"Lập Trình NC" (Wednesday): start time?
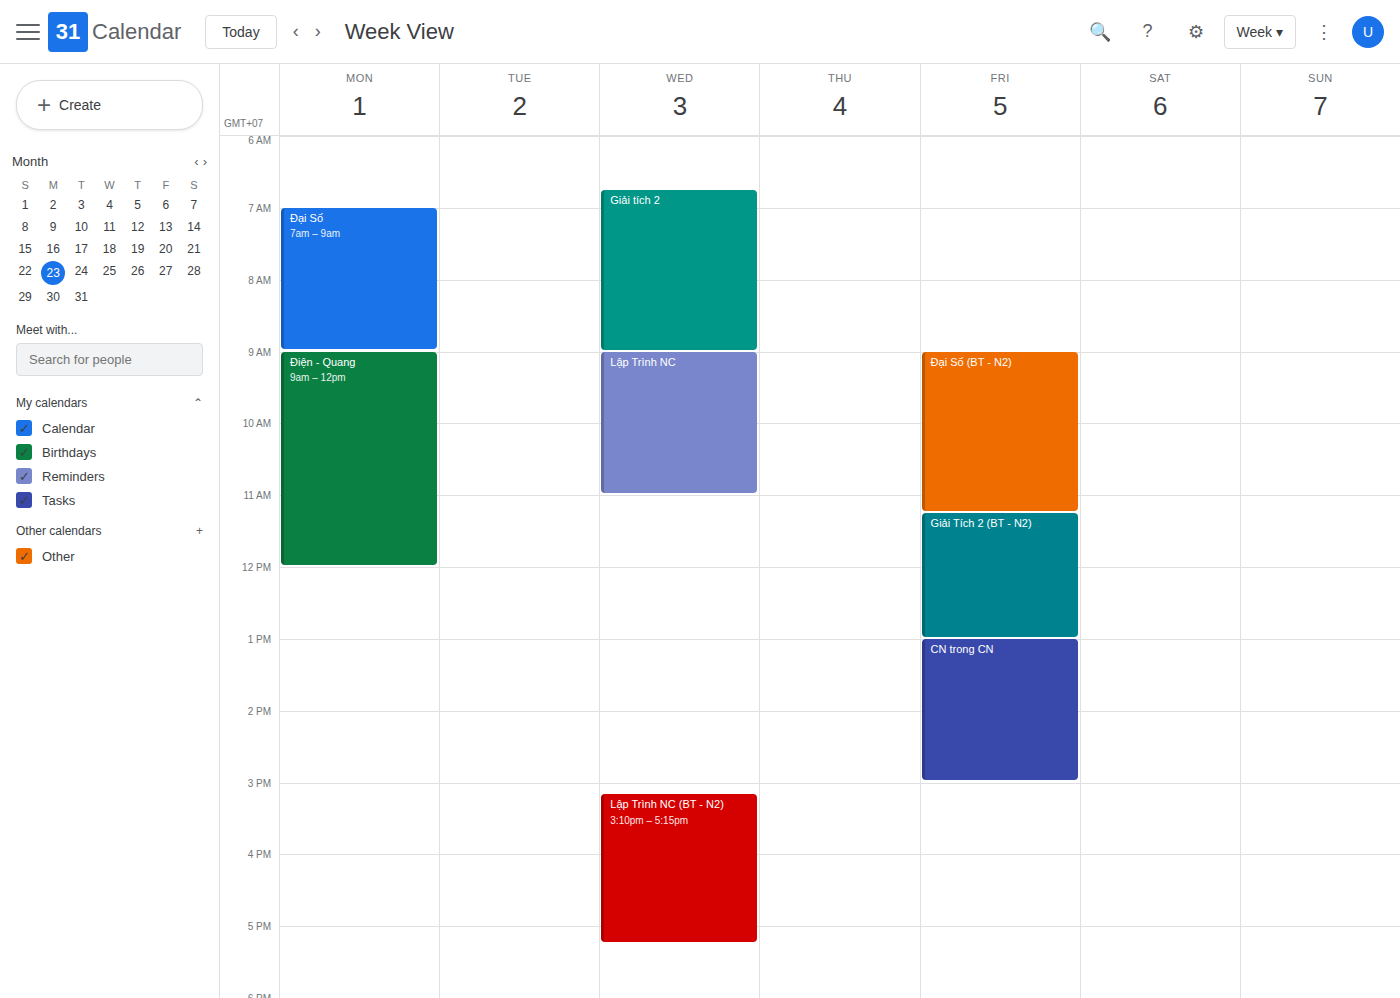
9:00 AM